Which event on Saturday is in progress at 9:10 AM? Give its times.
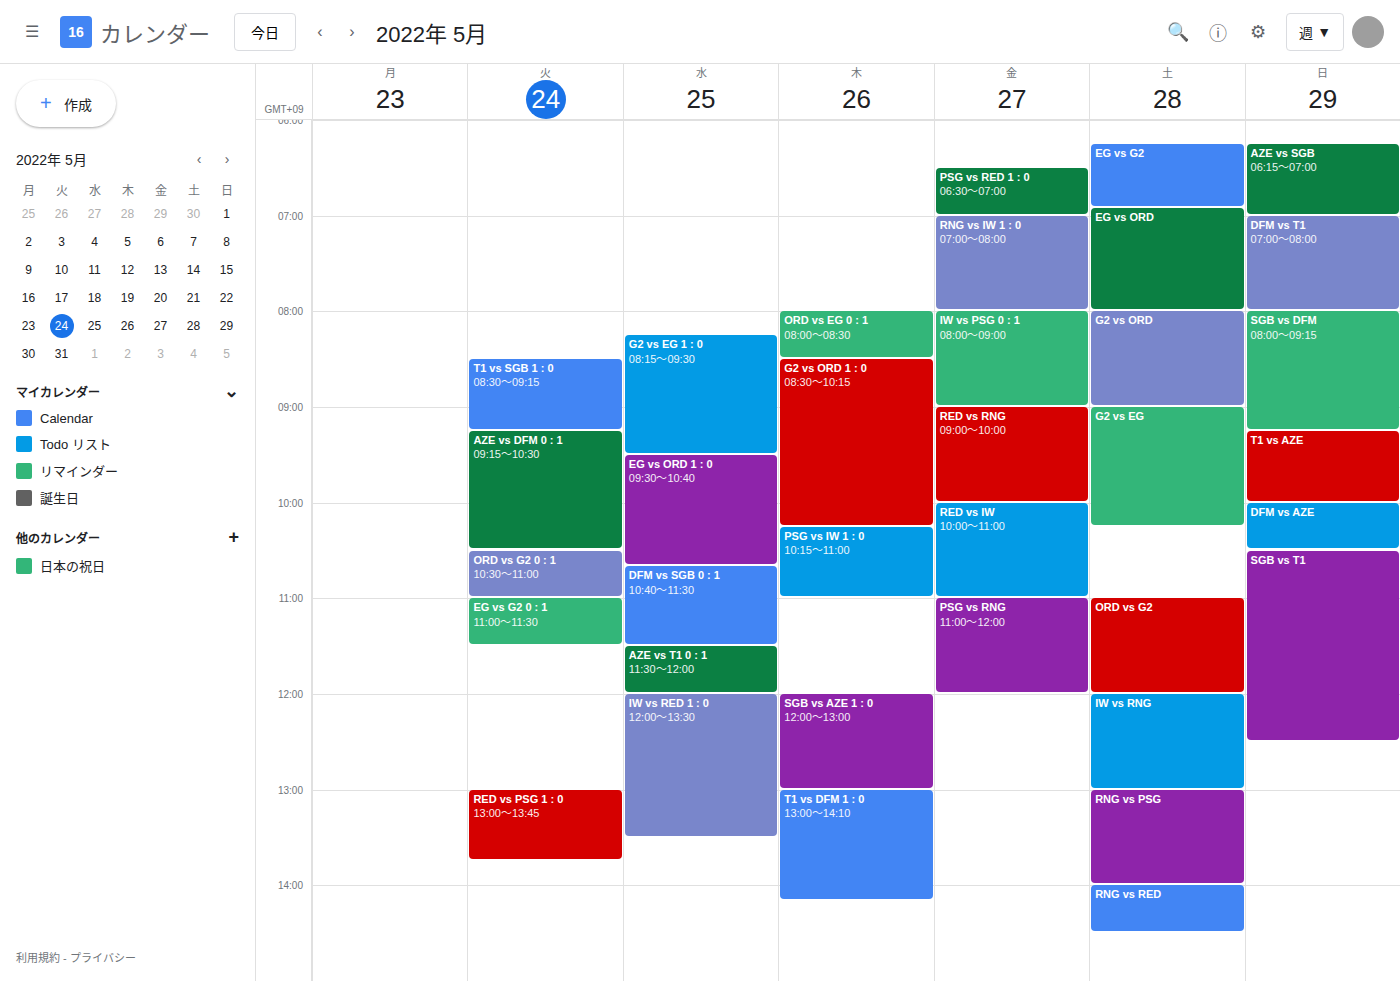
"G2 vs EG", 9:00 AM to 10:15 AM